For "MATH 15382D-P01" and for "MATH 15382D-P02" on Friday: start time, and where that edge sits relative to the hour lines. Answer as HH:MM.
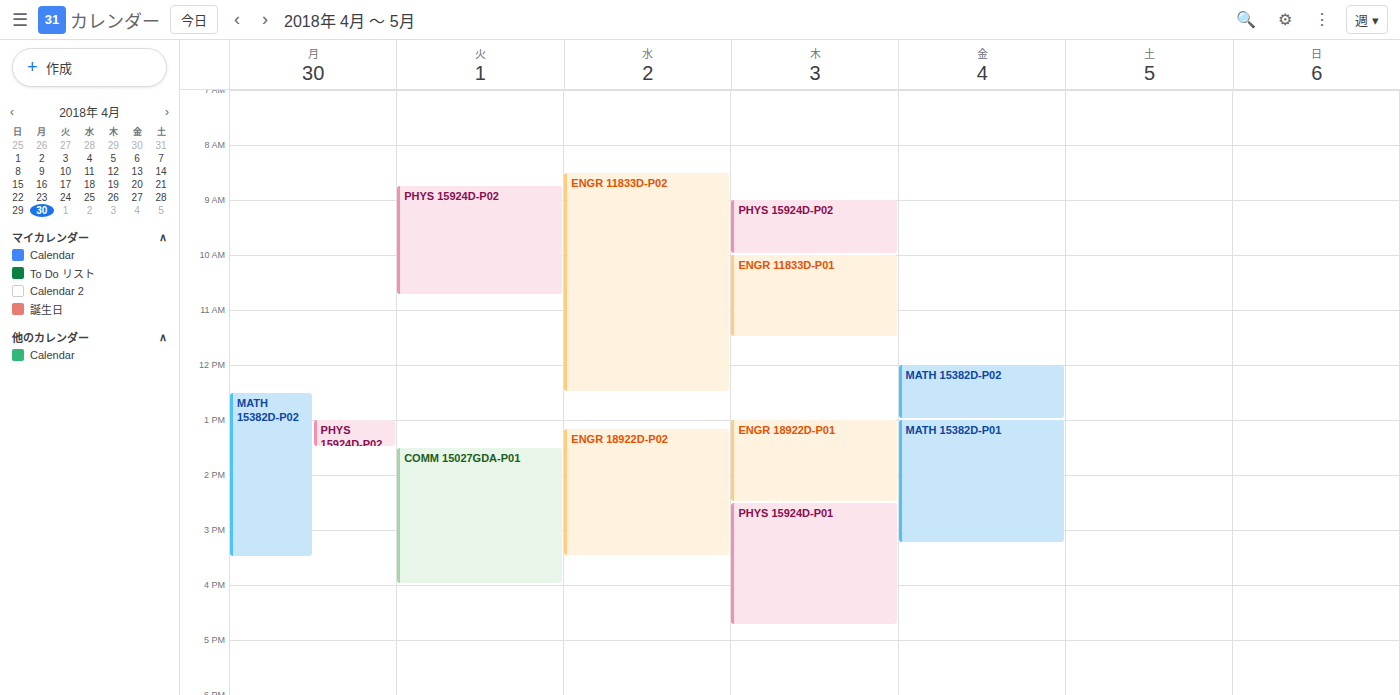
"MATH 15382D-P01": 13:00, exactly on the 13:00 line. "MATH 15382D-P02": 12:00, exactly on the 12:00 line.